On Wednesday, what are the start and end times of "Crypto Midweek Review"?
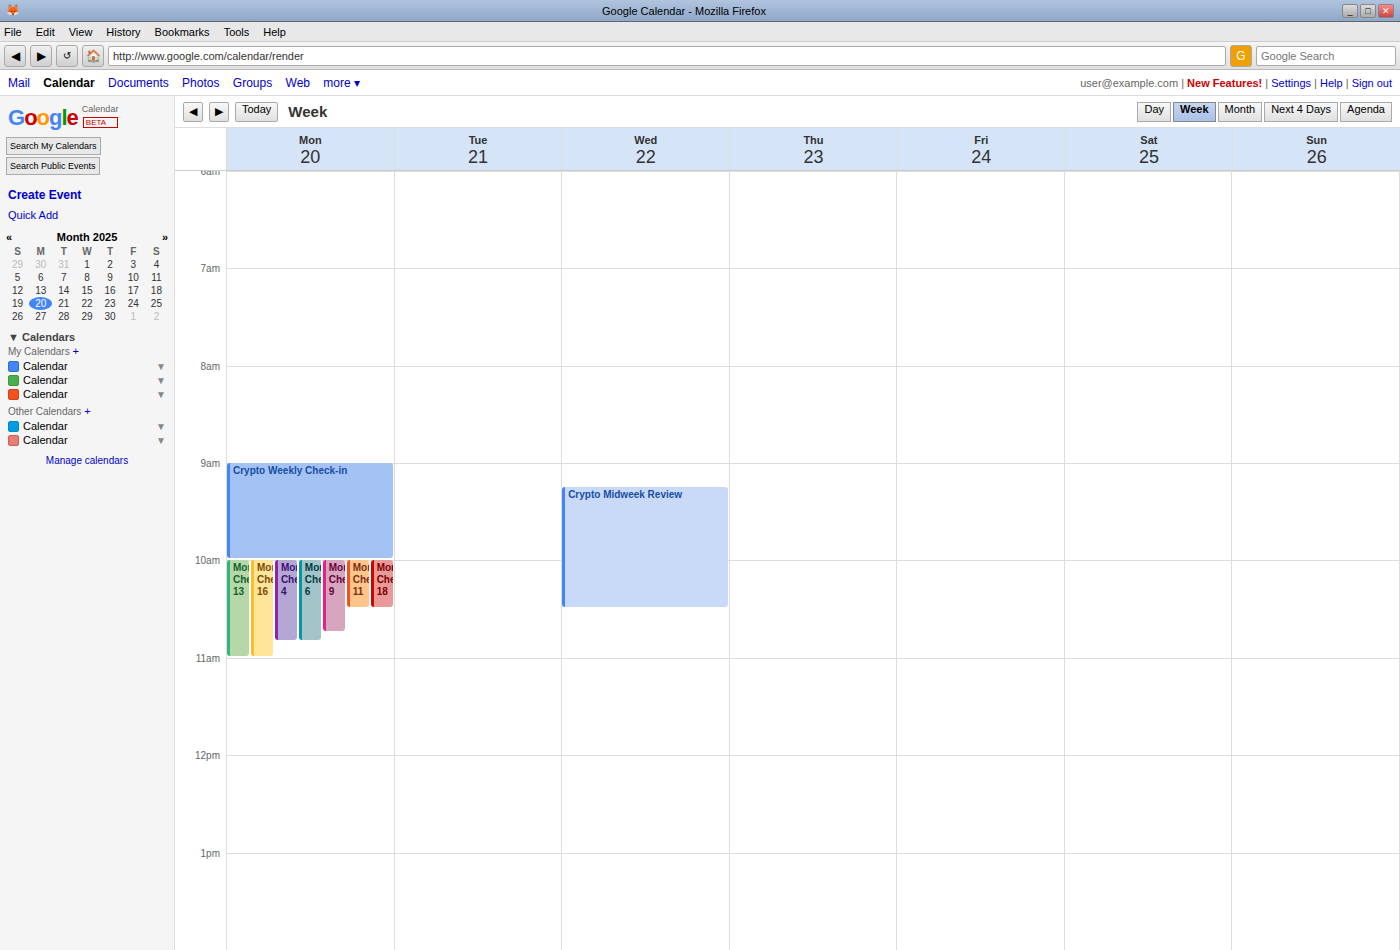
9:15 AM to 10:30 AM